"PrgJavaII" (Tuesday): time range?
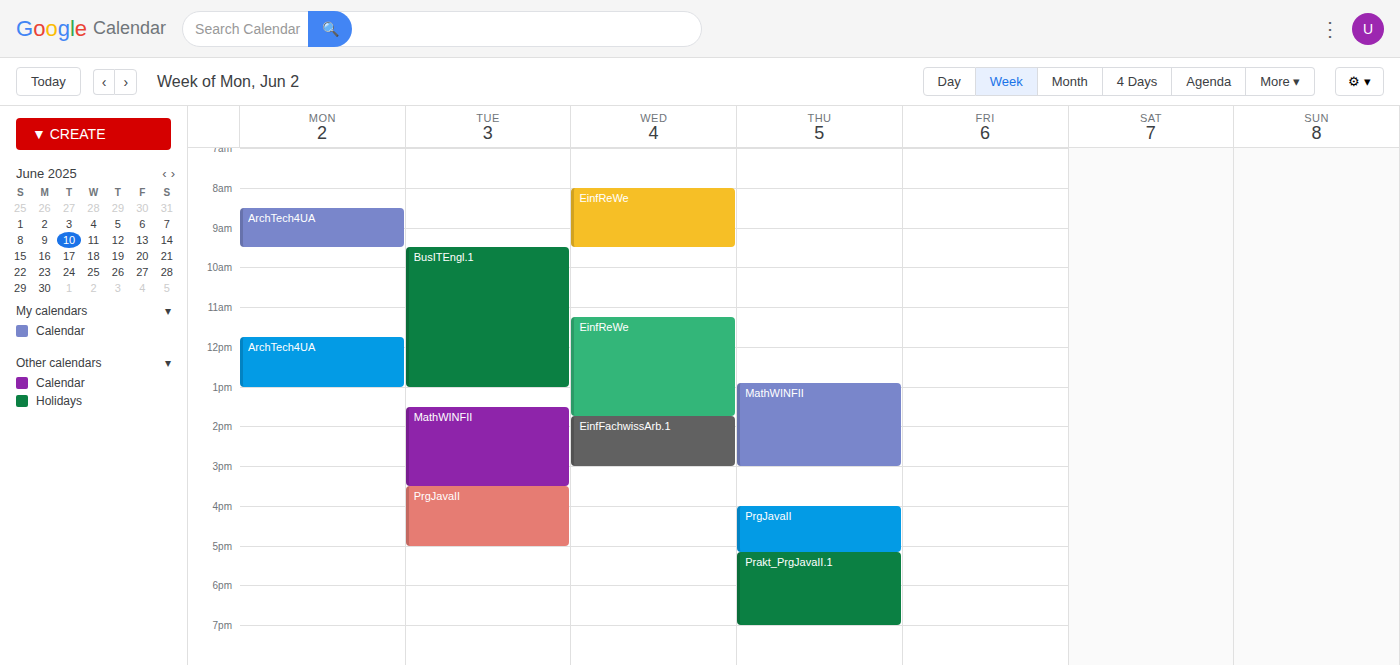
15:30 to 17:00